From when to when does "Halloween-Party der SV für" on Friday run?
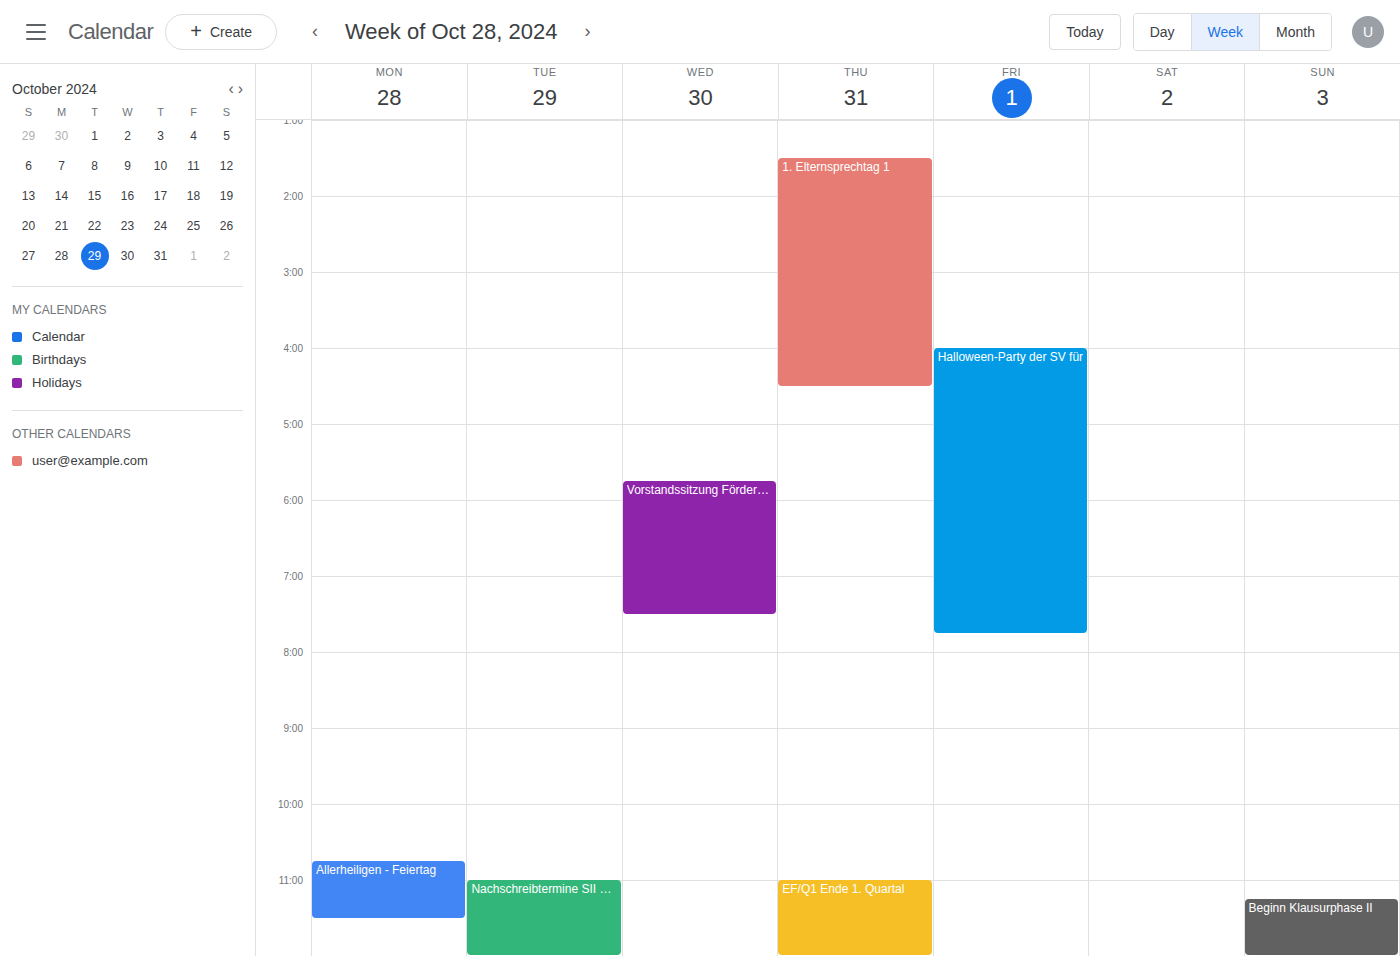
4:00 PM to 7:45 PM